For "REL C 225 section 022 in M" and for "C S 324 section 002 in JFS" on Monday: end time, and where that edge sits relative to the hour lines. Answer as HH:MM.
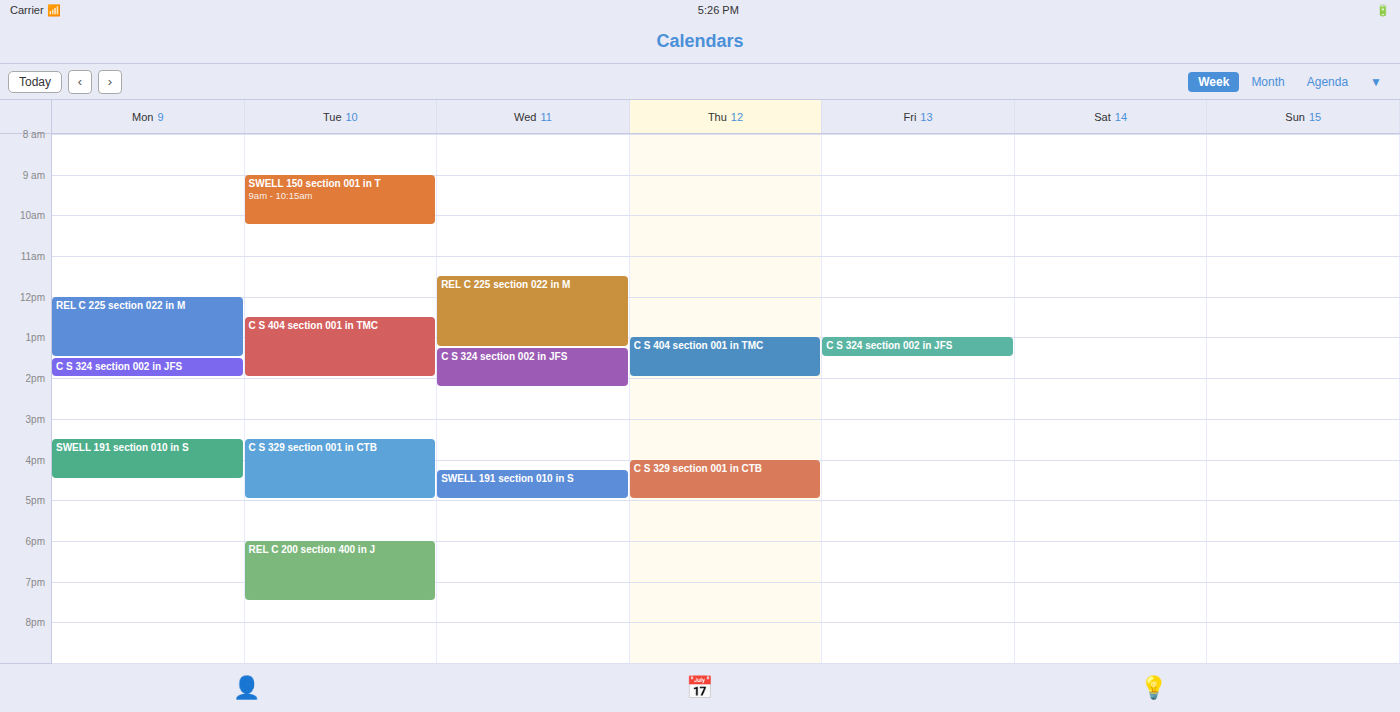
"REL C 225 section 022 in M": 13:30, halfway between the 13:00 and 14:00 lines. "C S 324 section 002 in JFS": 14:00, exactly on the 14:00 line.